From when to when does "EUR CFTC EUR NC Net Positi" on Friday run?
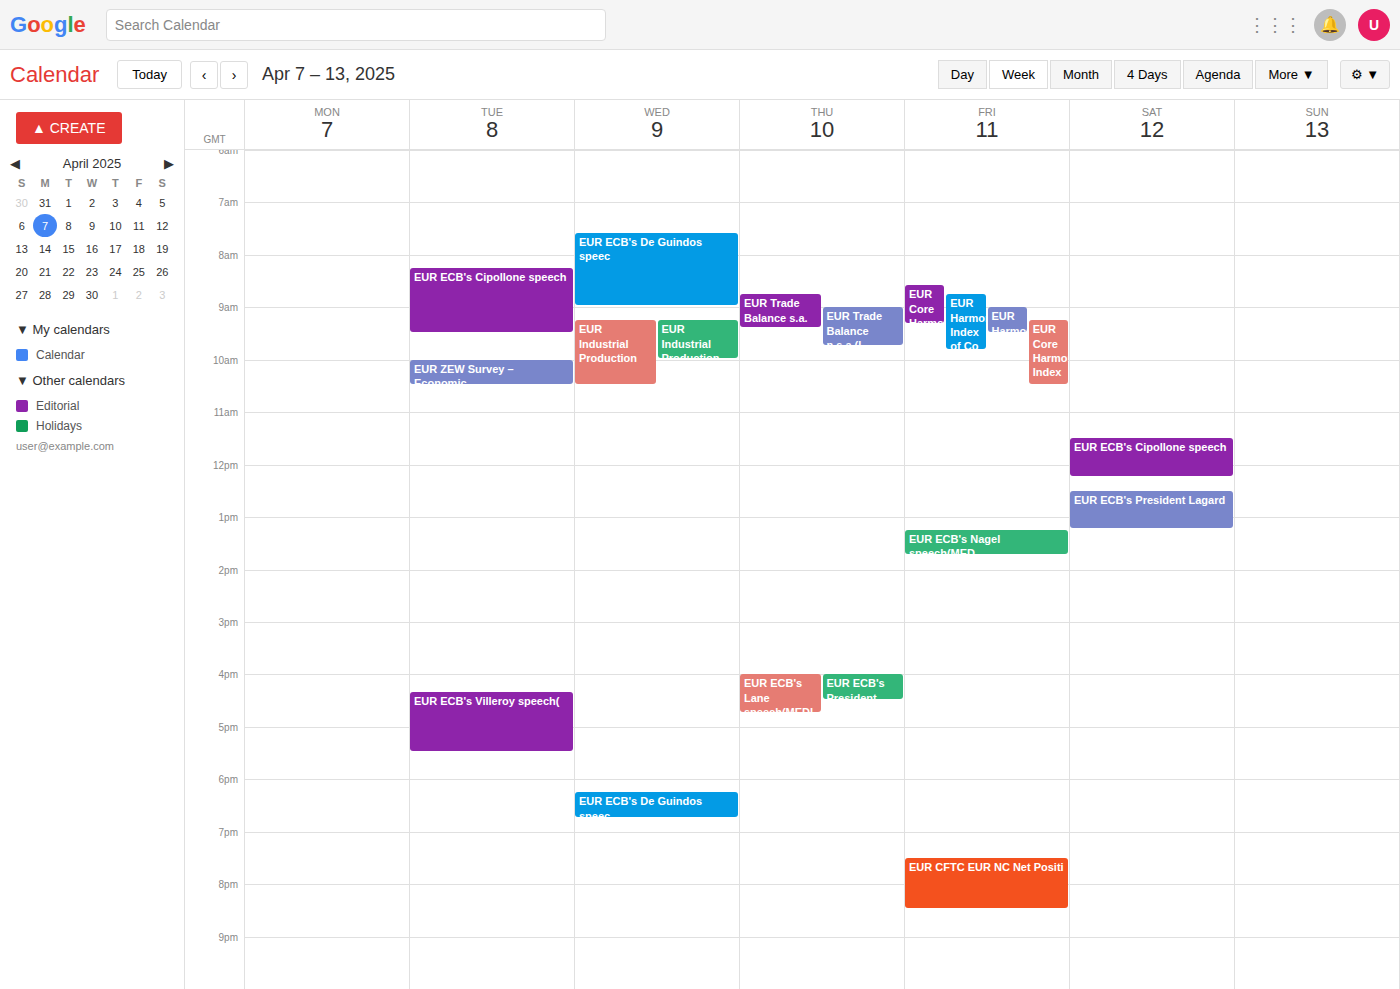
7:30 PM to 8:30 PM